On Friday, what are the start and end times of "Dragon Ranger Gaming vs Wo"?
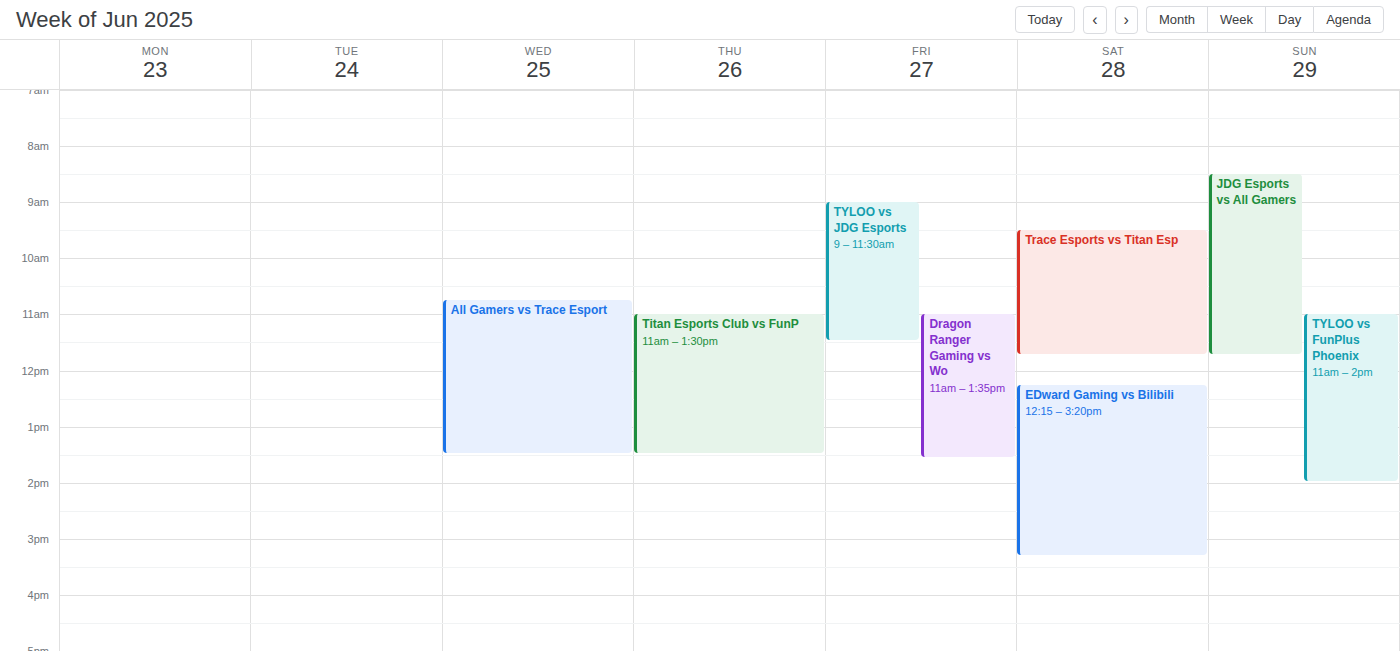
11:00 AM to 1:35 PM